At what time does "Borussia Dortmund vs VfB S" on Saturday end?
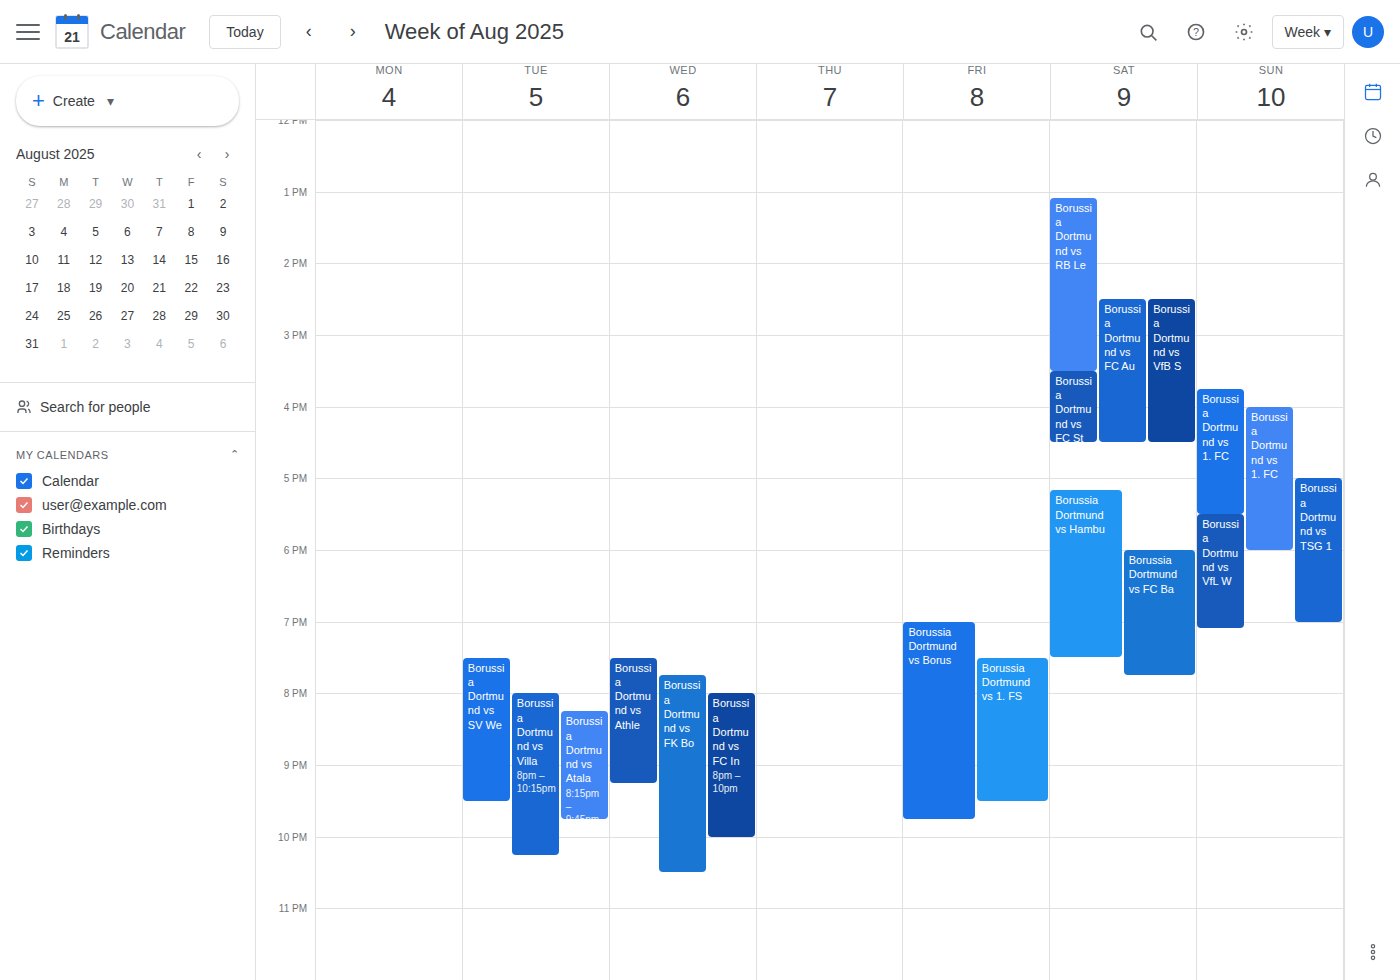
16:30